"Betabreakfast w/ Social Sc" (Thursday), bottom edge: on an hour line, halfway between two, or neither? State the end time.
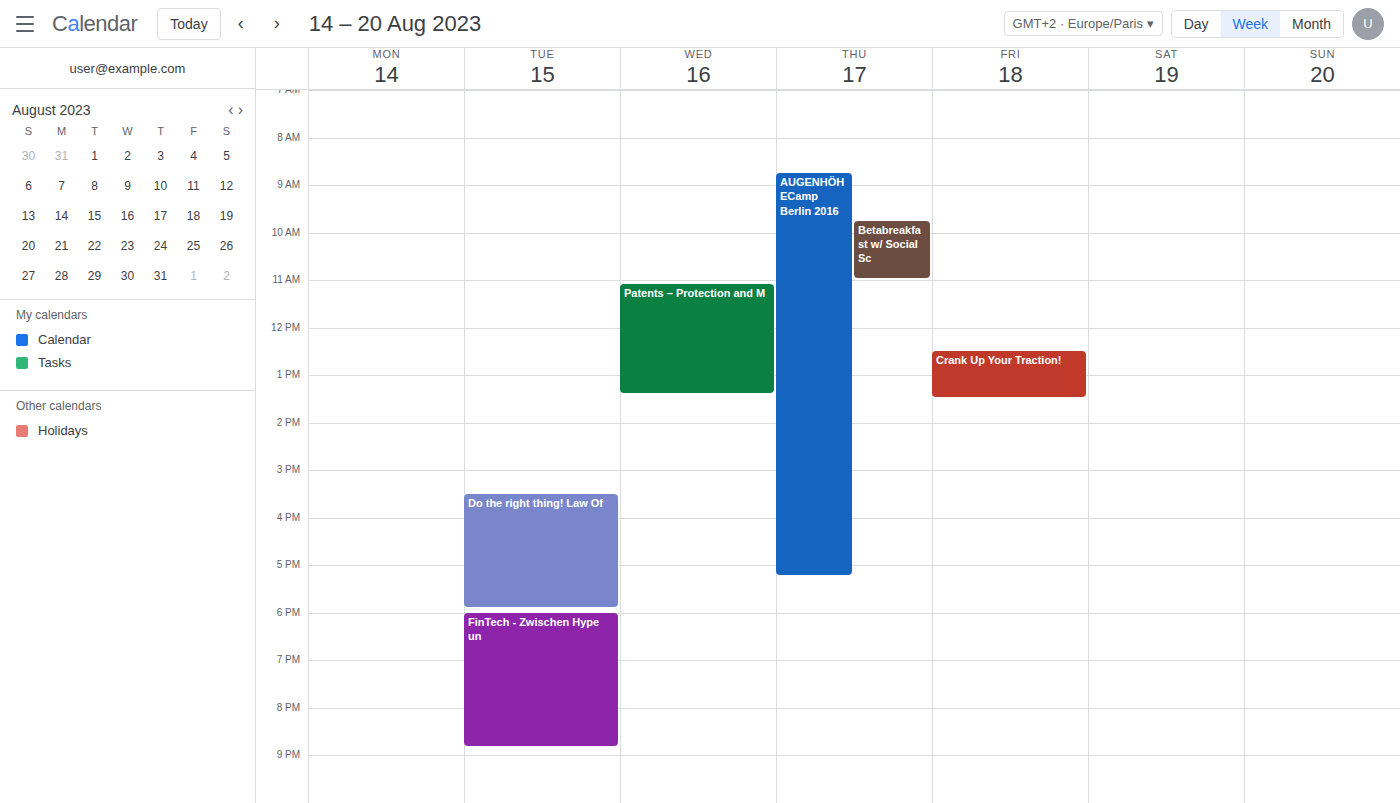
11:00 AM -- exactly on the 11 AM line.